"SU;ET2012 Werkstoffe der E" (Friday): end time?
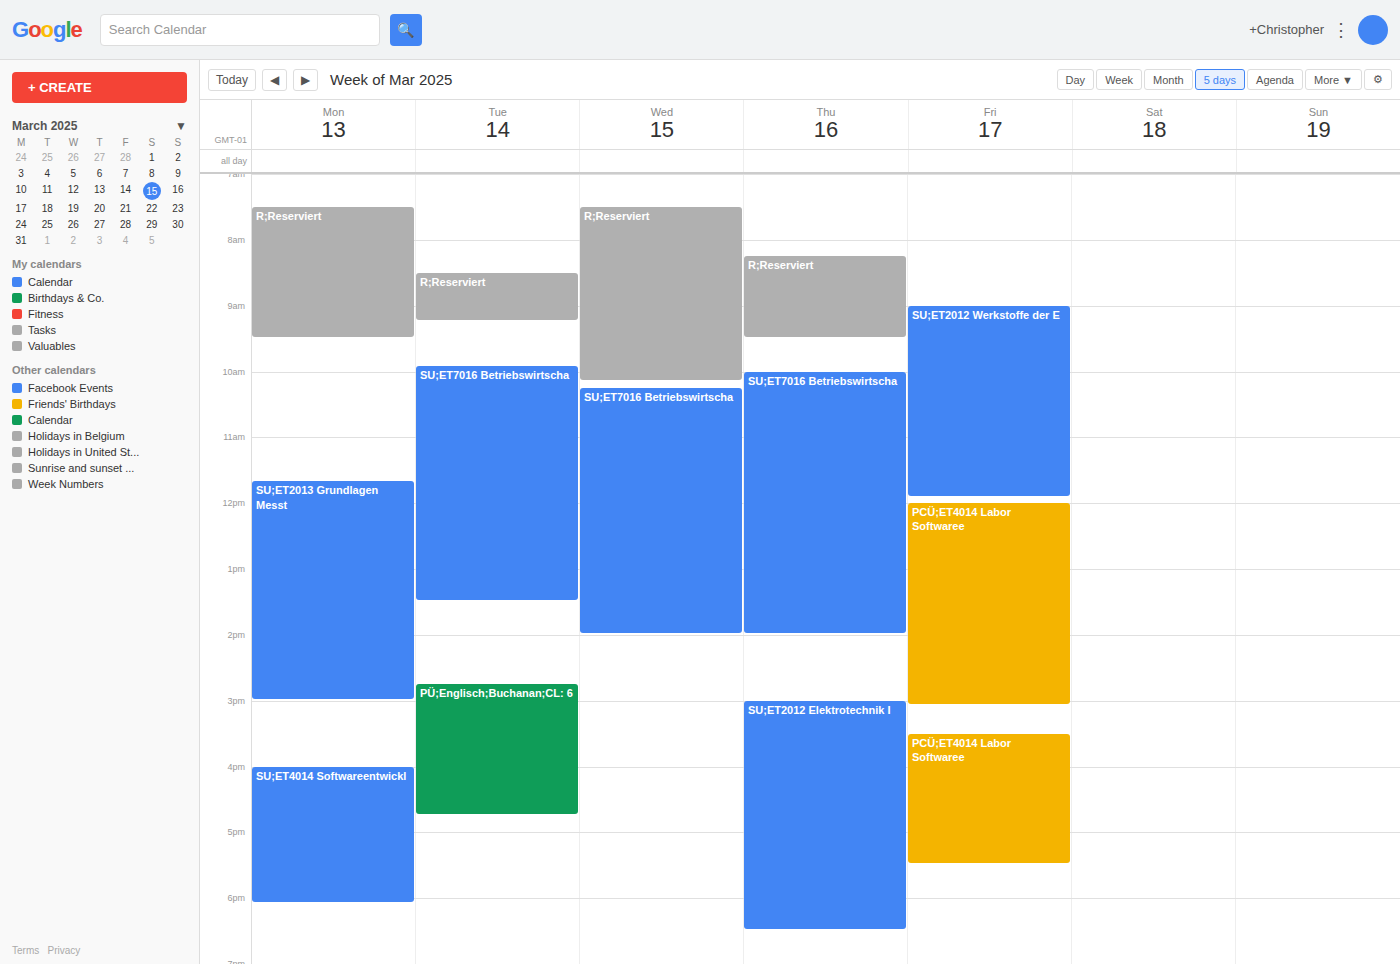
11:55 AM